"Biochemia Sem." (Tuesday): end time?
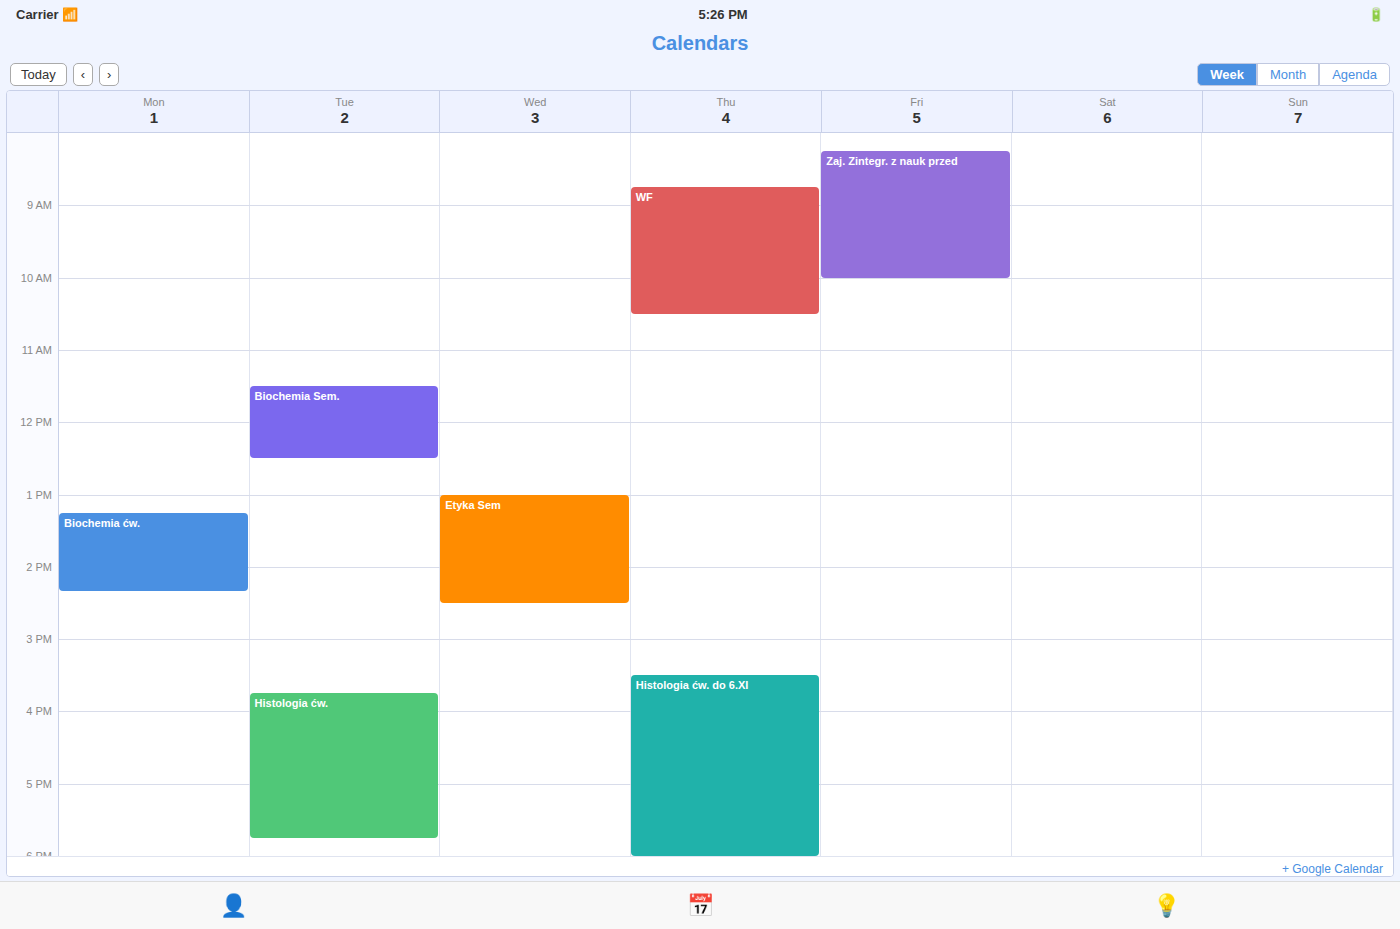
12:30 PM